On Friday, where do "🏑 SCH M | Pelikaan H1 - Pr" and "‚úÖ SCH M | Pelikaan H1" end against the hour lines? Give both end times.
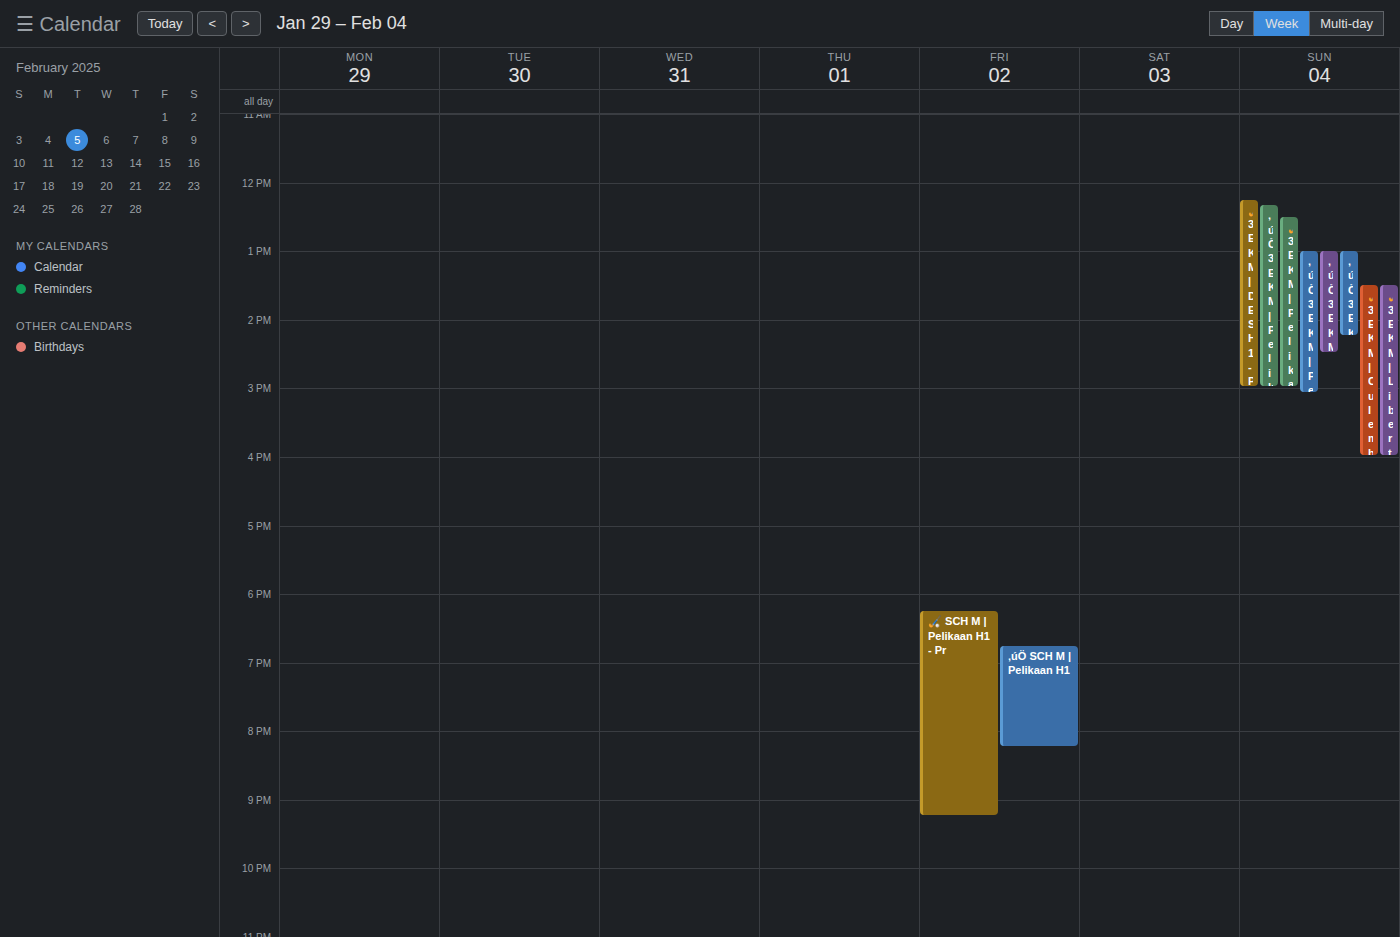
"🏑 SCH M | Pelikaan H1 - Pr": 9:15 PM, neither: a quarter of the way from the 9 PM line to the 10 PM line. "‚úÖ SCH M | Pelikaan H1": 8:15 PM, neither: a quarter of the way from the 8 PM line to the 9 PM line.